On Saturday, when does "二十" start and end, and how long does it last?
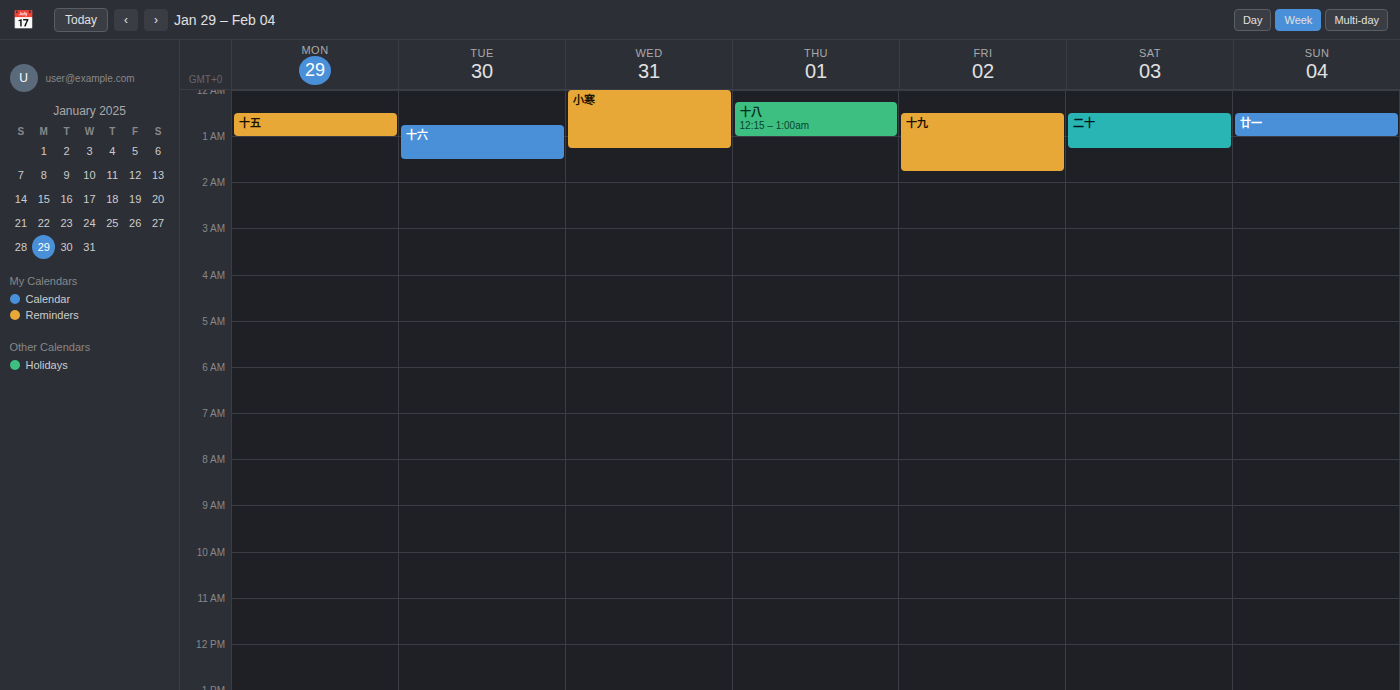
12:30 AM to 1:15 AM, 45 minutes